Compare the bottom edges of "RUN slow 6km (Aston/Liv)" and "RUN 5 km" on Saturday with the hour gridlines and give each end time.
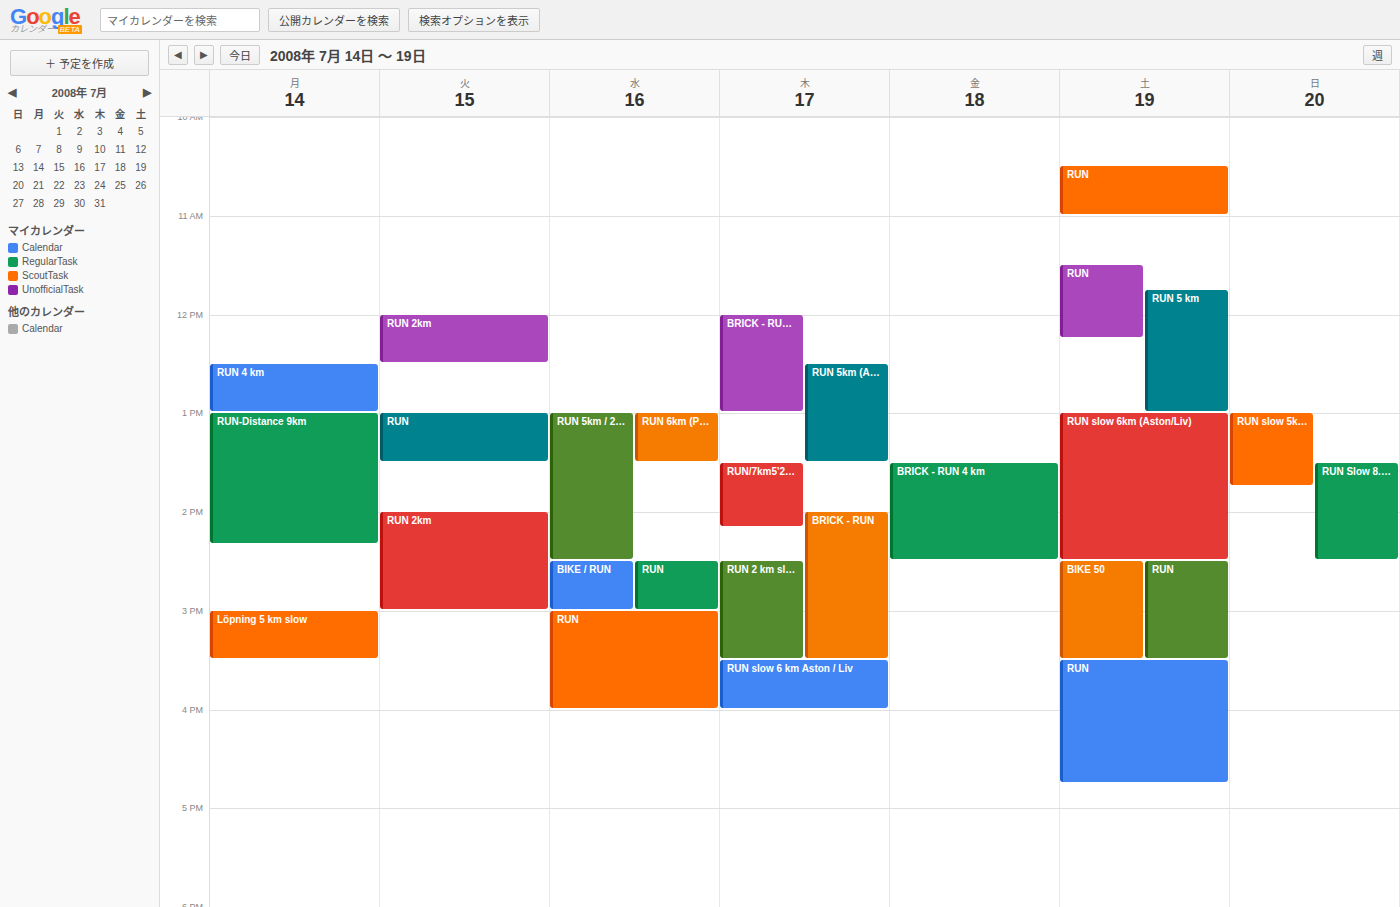
"RUN slow 6km (Aston/Liv)": 2:30 PM, halfway between the 2 PM and 3 PM lines. "RUN 5 km": 1:00 PM, exactly on the 1 PM line.